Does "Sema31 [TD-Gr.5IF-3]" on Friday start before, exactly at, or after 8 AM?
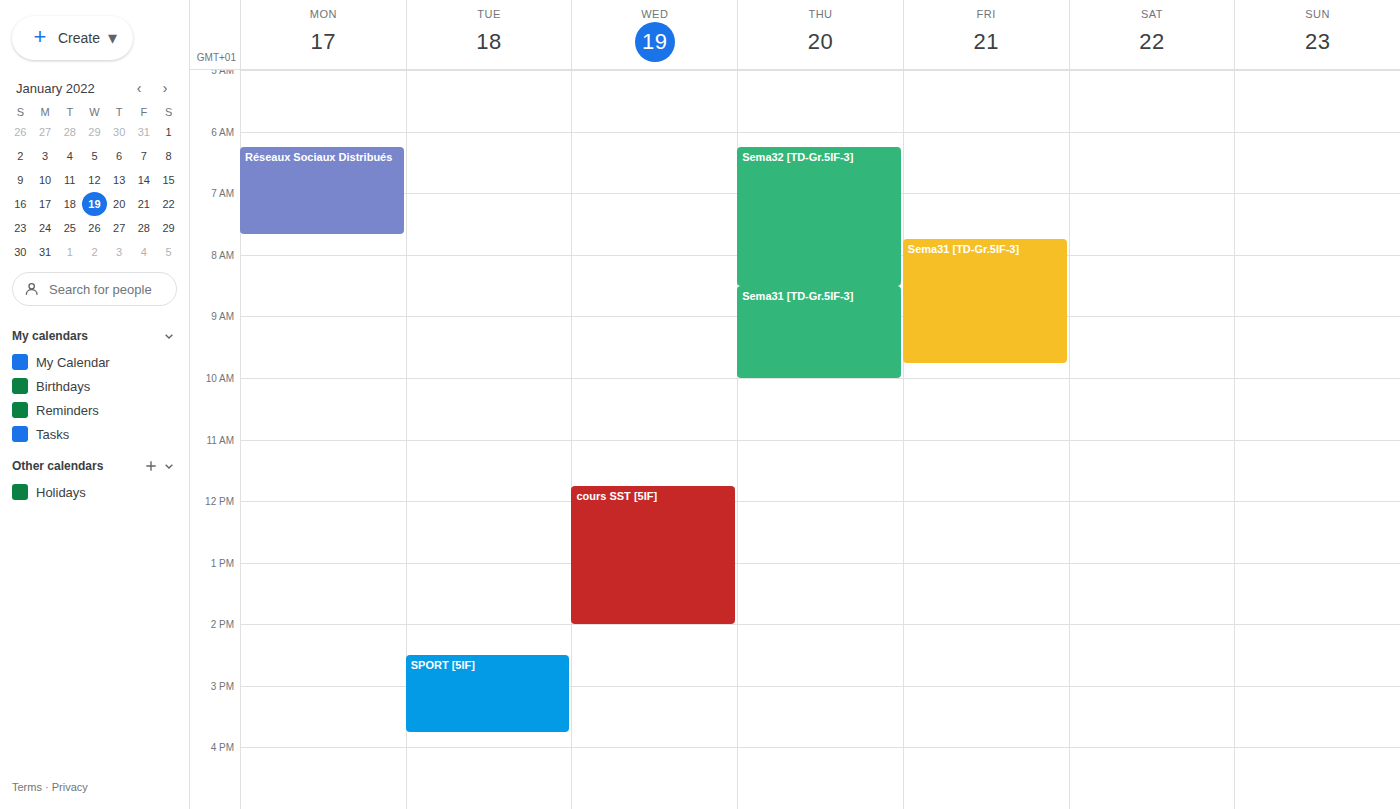
7:45 AM -- before 8 AM, 15 minutes above the 8 AM line.